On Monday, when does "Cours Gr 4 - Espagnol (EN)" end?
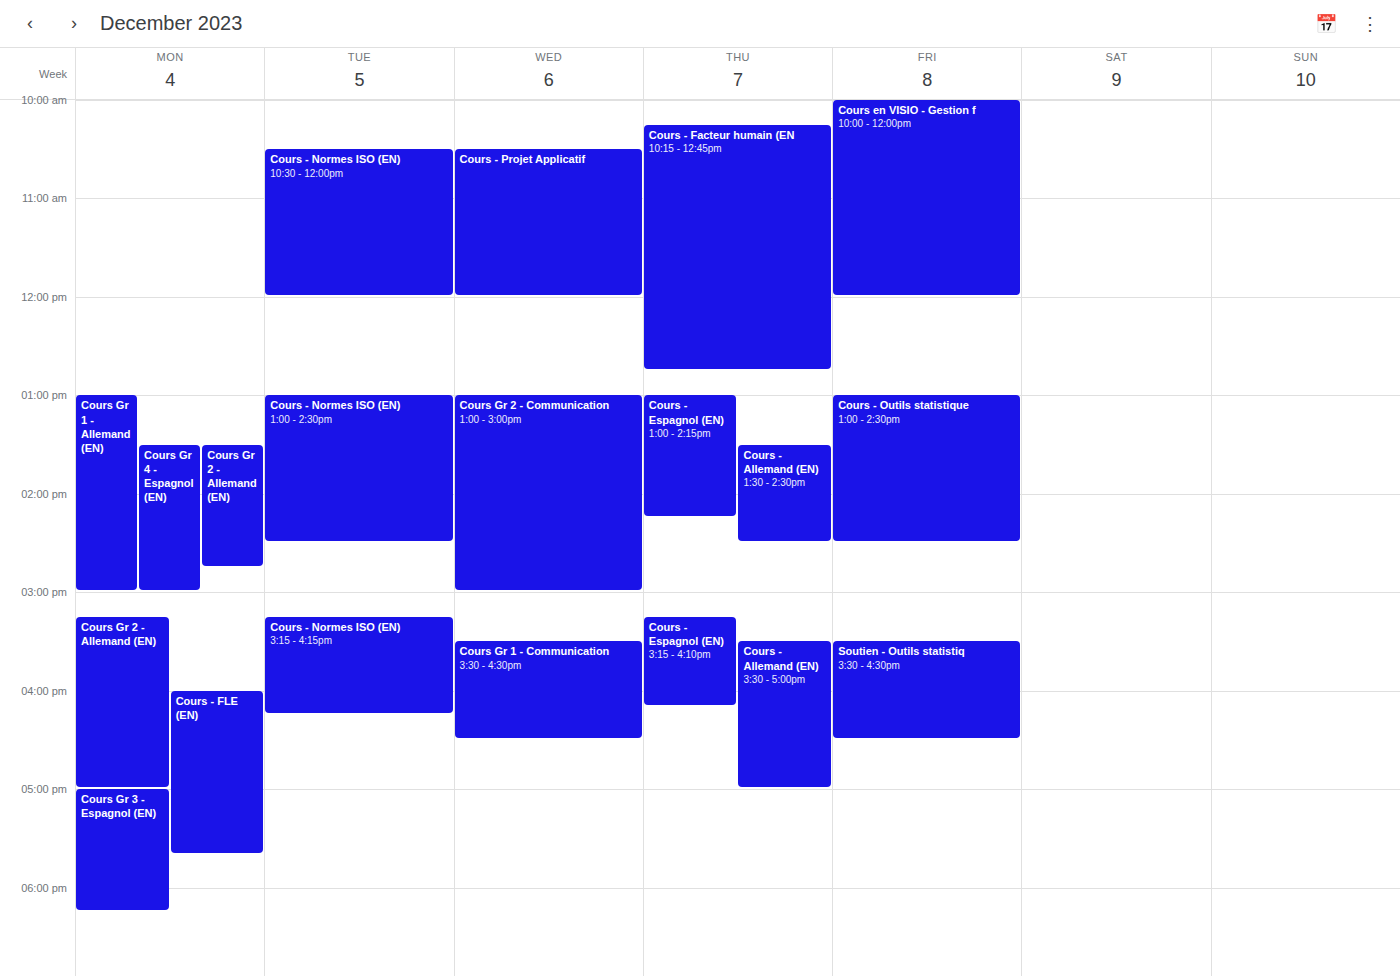
3:00 PM